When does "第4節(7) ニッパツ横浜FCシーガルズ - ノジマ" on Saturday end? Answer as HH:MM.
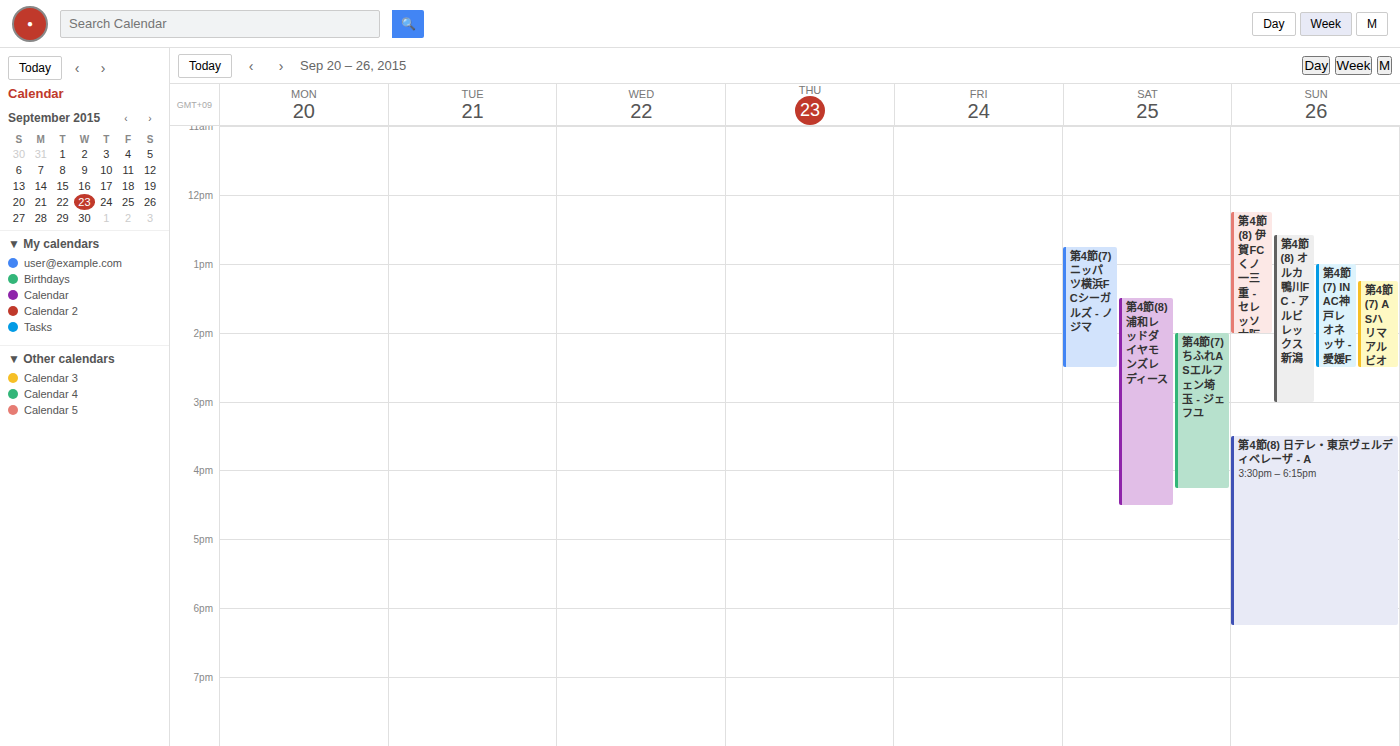
14:30